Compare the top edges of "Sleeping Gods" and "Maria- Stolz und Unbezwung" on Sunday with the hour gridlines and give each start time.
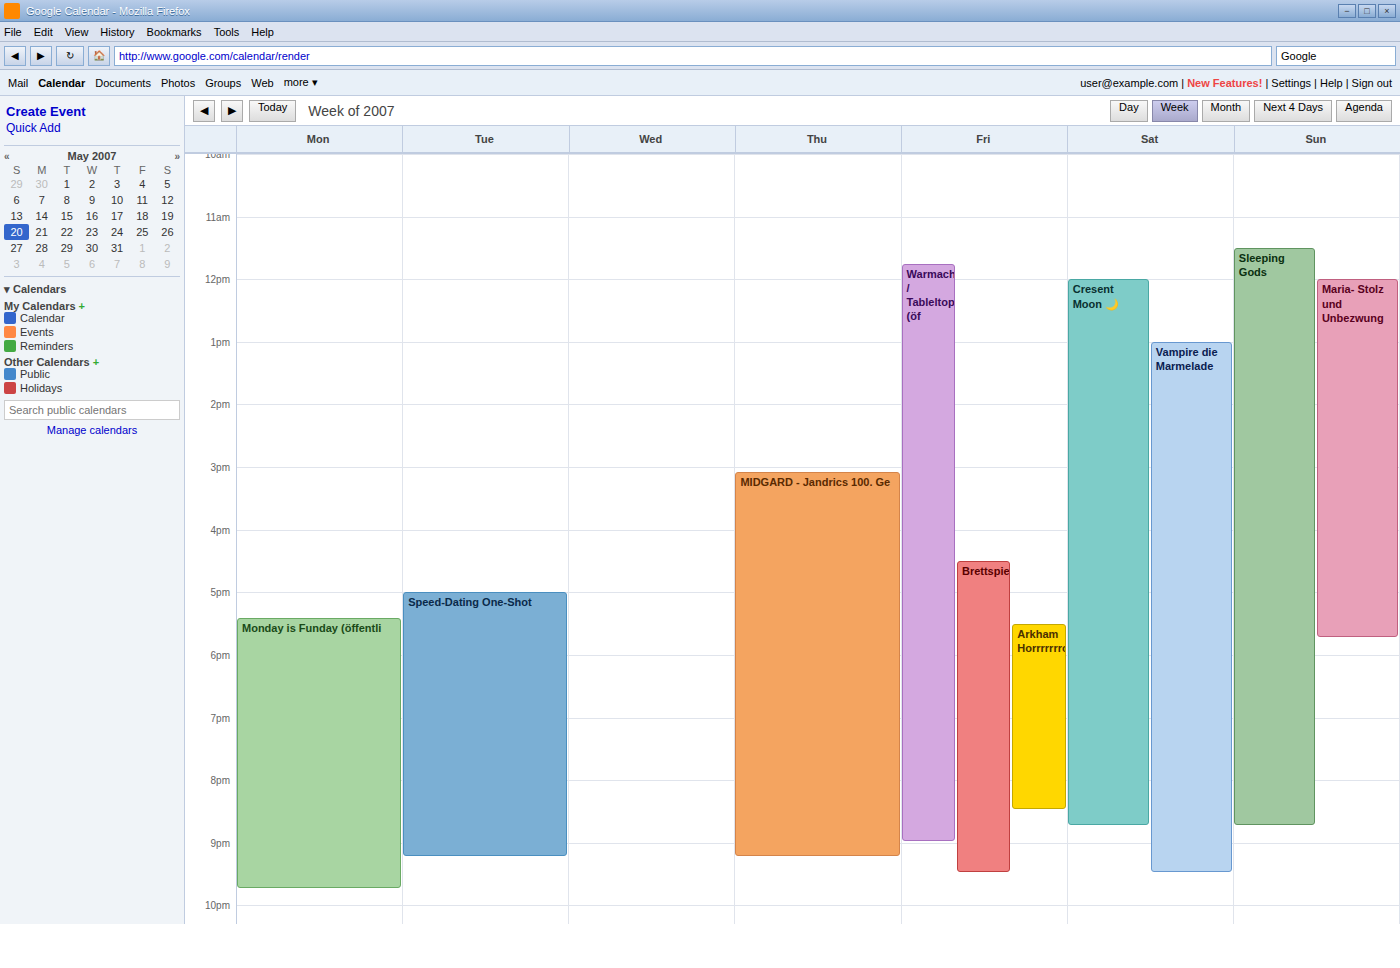
"Sleeping Gods": 11:30 AM, halfway between the 11 AM and 12 PM lines. "Maria- Stolz und Unbezwung": 12:00 PM, exactly on the 12 PM line.